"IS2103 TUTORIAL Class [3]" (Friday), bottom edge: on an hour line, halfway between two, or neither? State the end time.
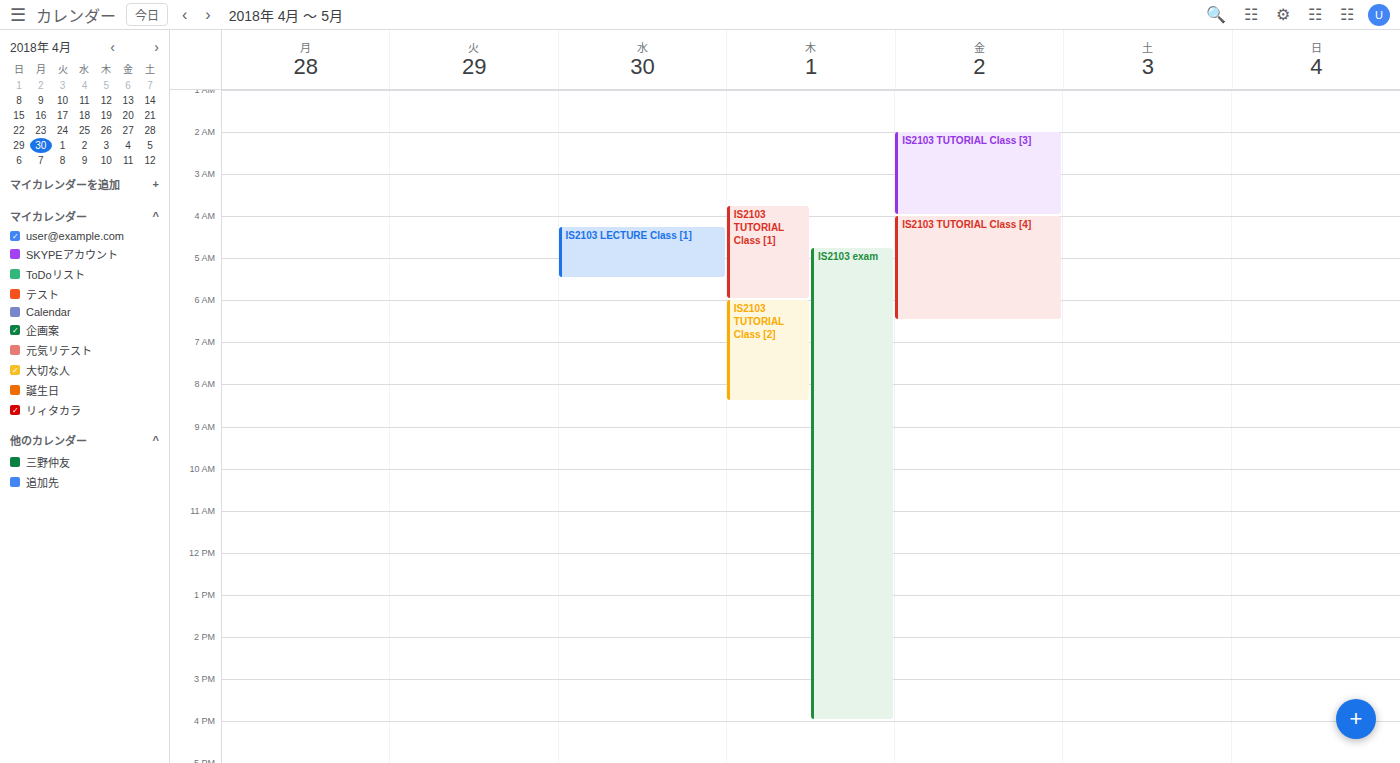
4:00 AM -- exactly on the 4 AM line.